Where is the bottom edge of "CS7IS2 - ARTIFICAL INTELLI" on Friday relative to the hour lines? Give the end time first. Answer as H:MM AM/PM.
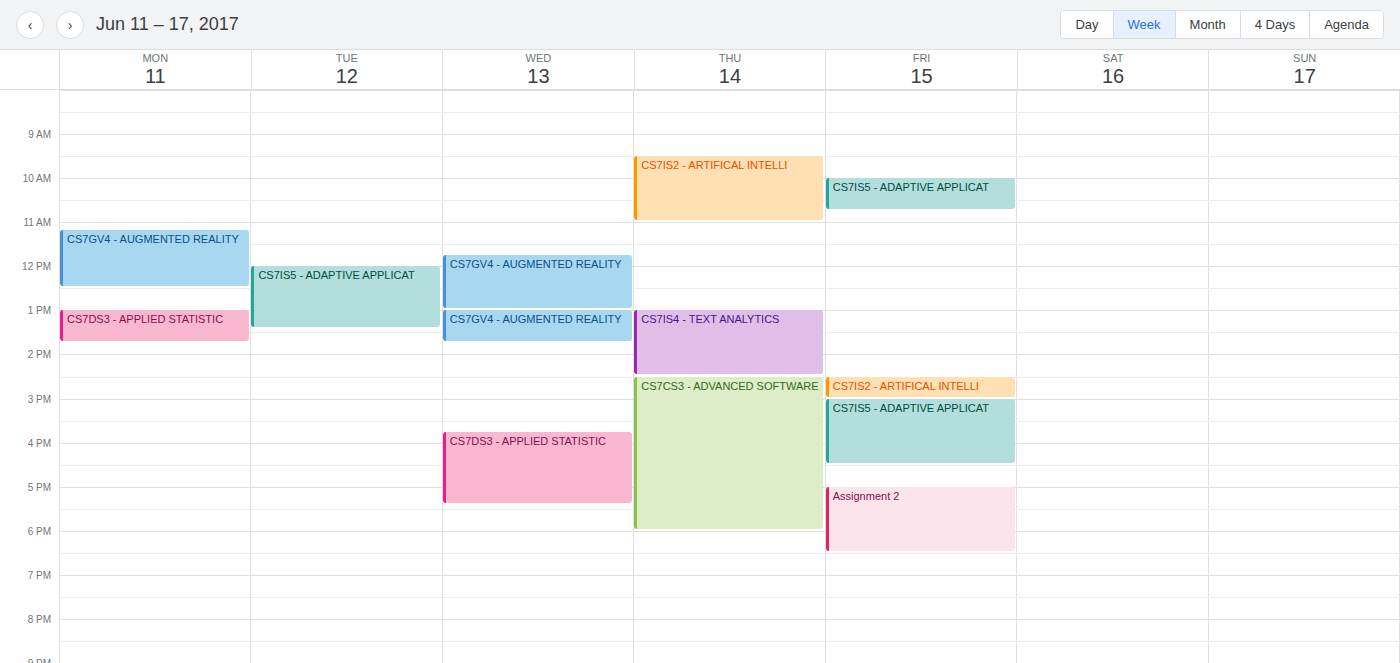
3:00 PM -- exactly on the 3 PM line.